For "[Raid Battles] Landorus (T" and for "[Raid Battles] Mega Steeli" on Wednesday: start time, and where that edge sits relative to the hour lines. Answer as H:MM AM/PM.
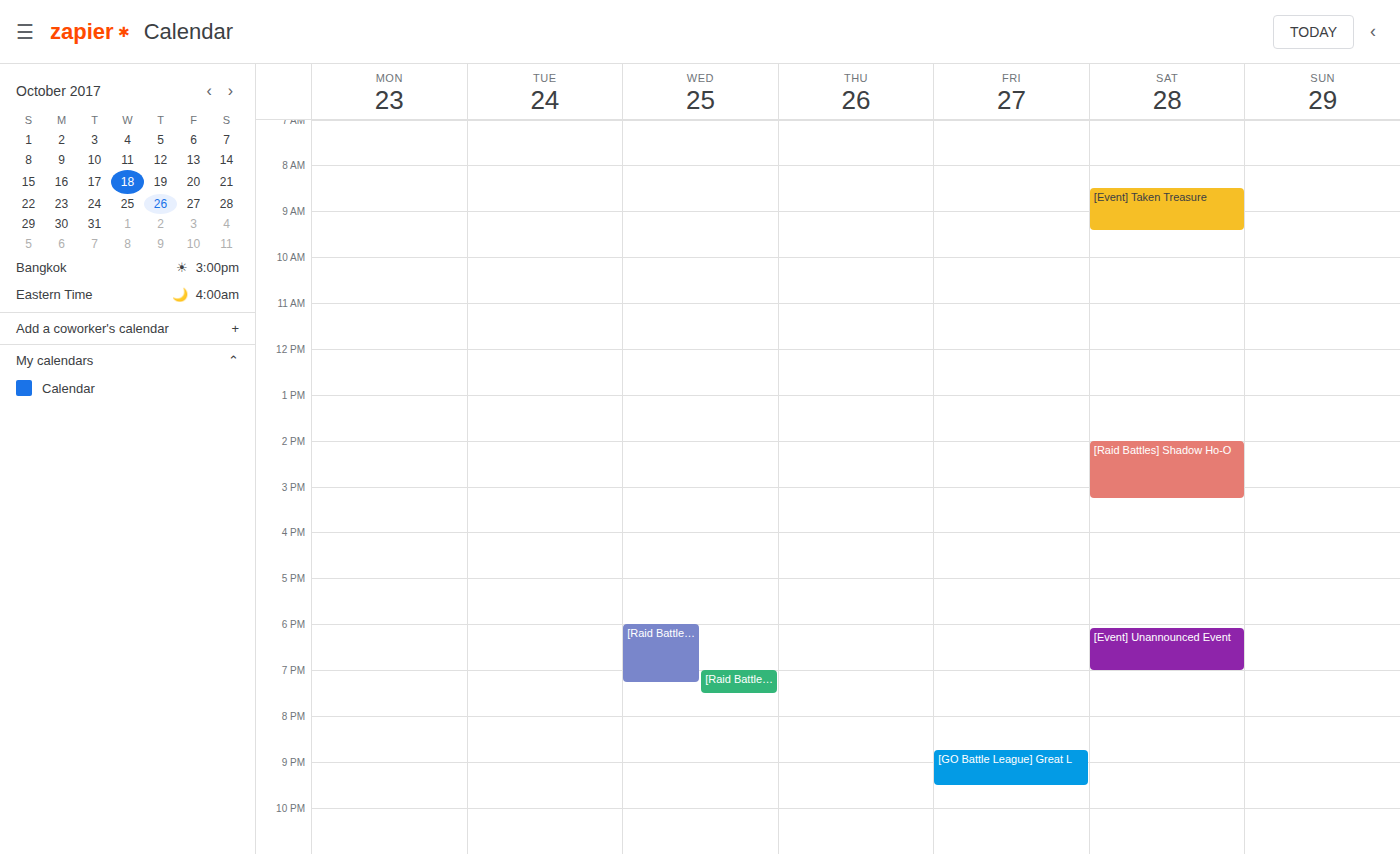
"[Raid Battles] Landorus (T": 6:00 PM, exactly on the 6 PM line. "[Raid Battles] Mega Steeli": 7:00 PM, exactly on the 7 PM line.